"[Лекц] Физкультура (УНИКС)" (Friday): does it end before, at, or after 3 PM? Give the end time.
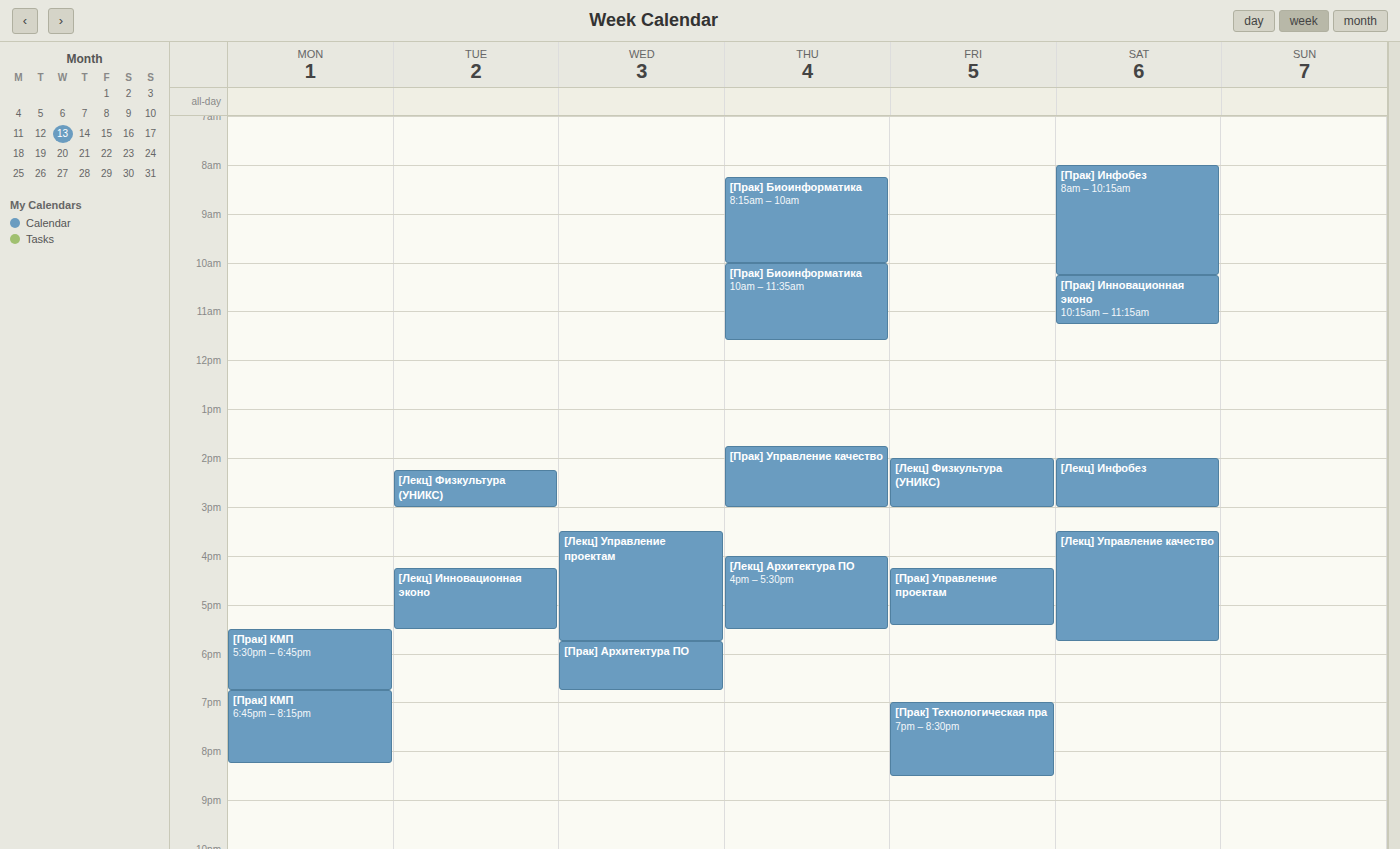
3:00 PM -- exactly at 3 PM, on the 3 PM line.